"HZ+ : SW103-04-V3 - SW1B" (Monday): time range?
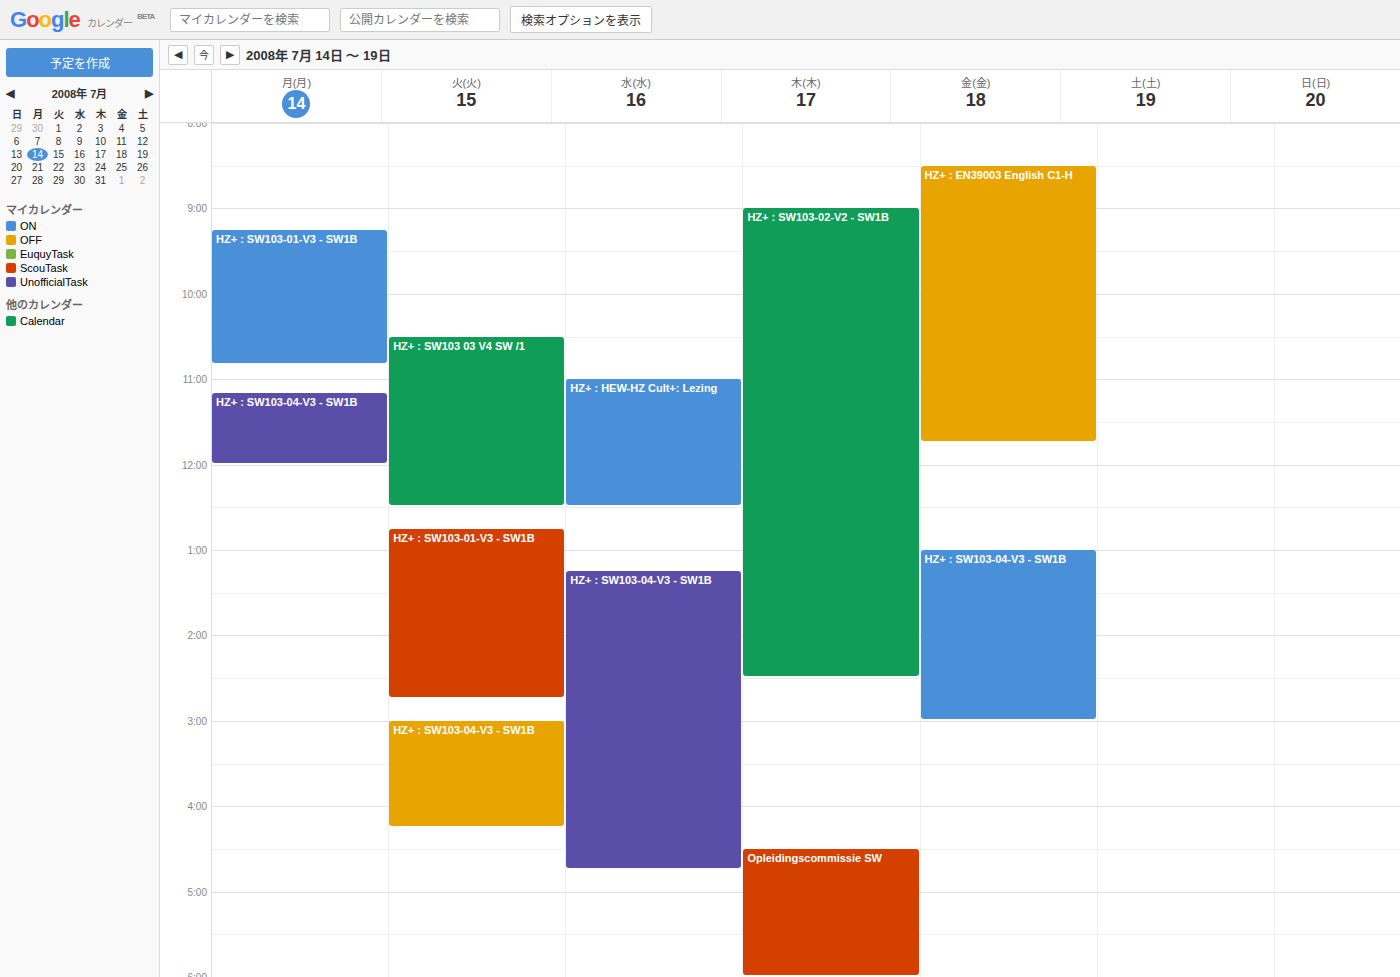
11:10 AM to 12:00 PM